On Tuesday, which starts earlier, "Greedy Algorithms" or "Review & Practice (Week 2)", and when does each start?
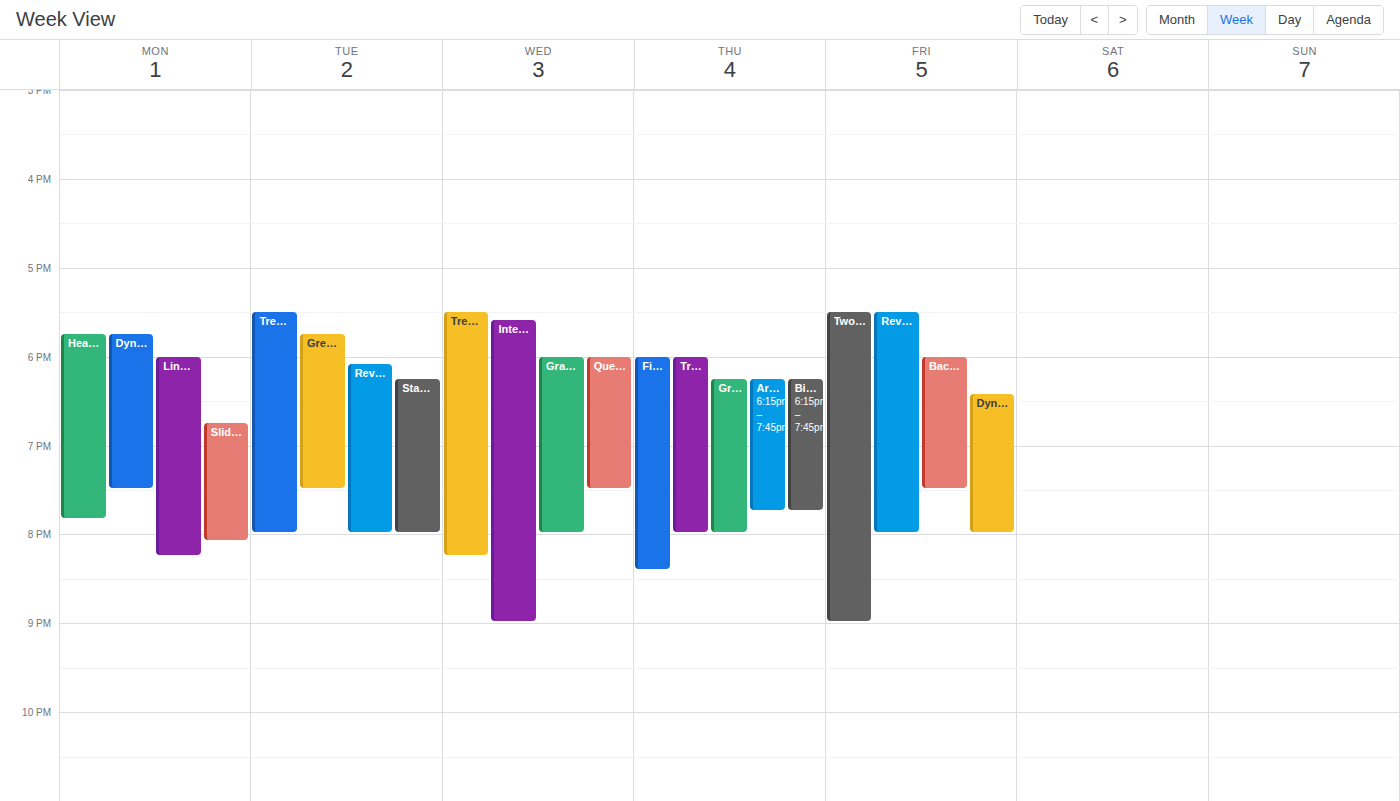
"Greedy Algorithms" 5:45 PM; "Review & Practice (Week 2)" 6:05 PM.